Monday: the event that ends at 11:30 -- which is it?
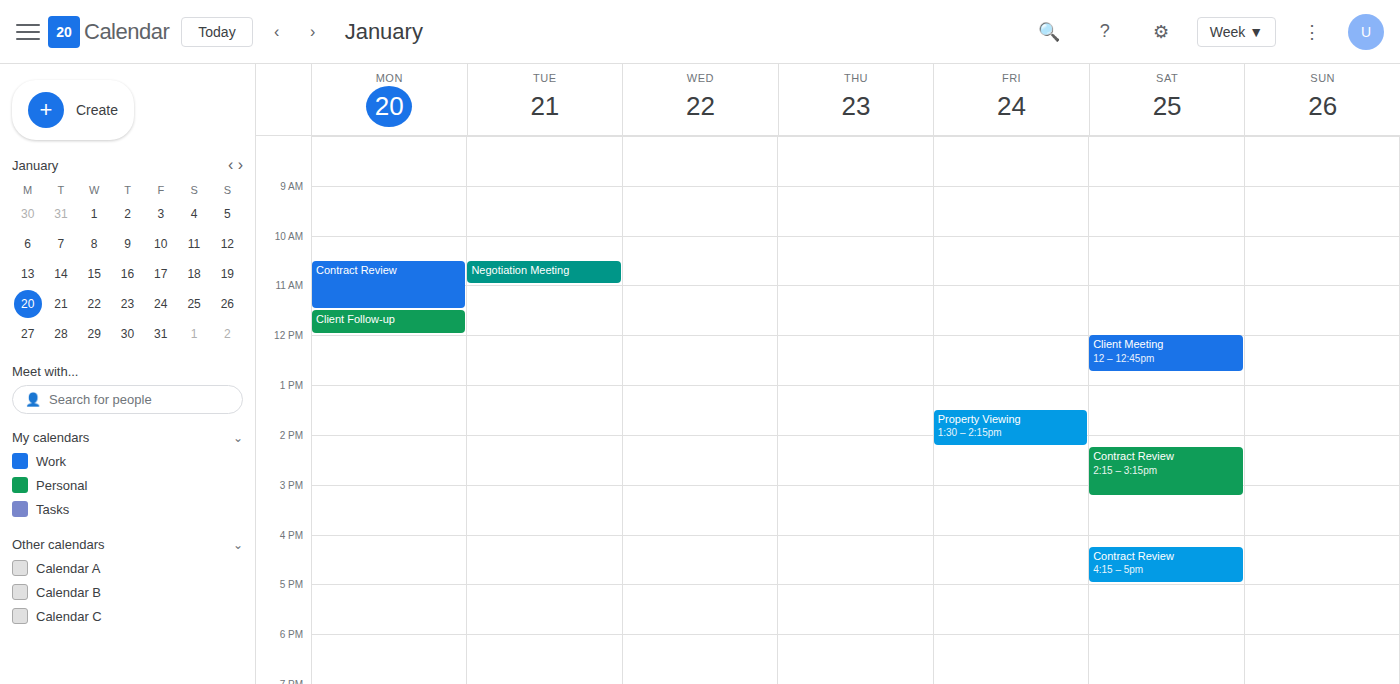
"Contract Review"